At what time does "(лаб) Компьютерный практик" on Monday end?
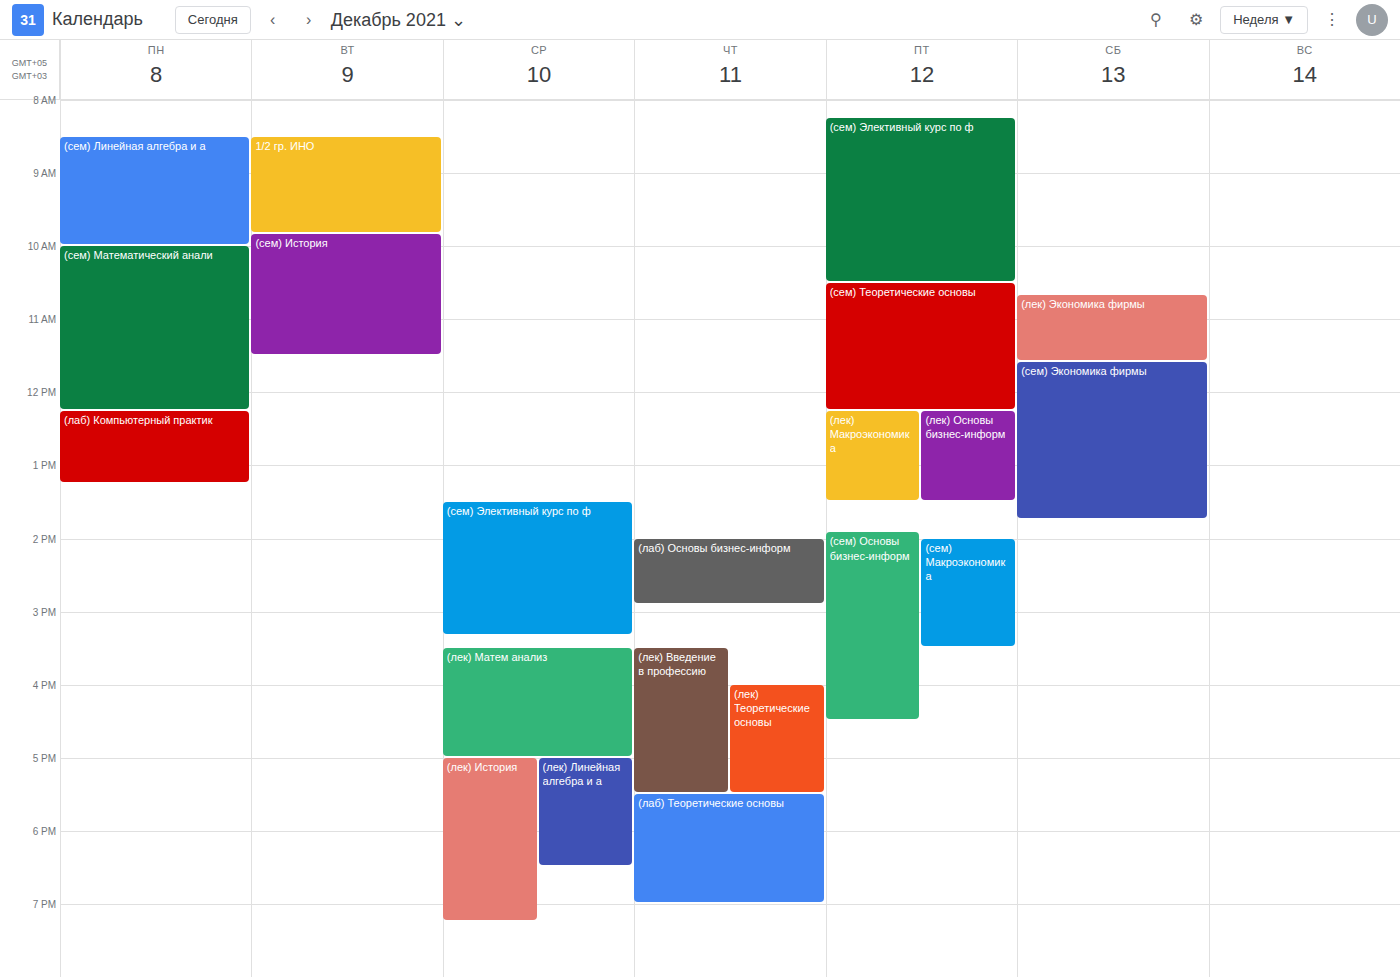
1:15 PM